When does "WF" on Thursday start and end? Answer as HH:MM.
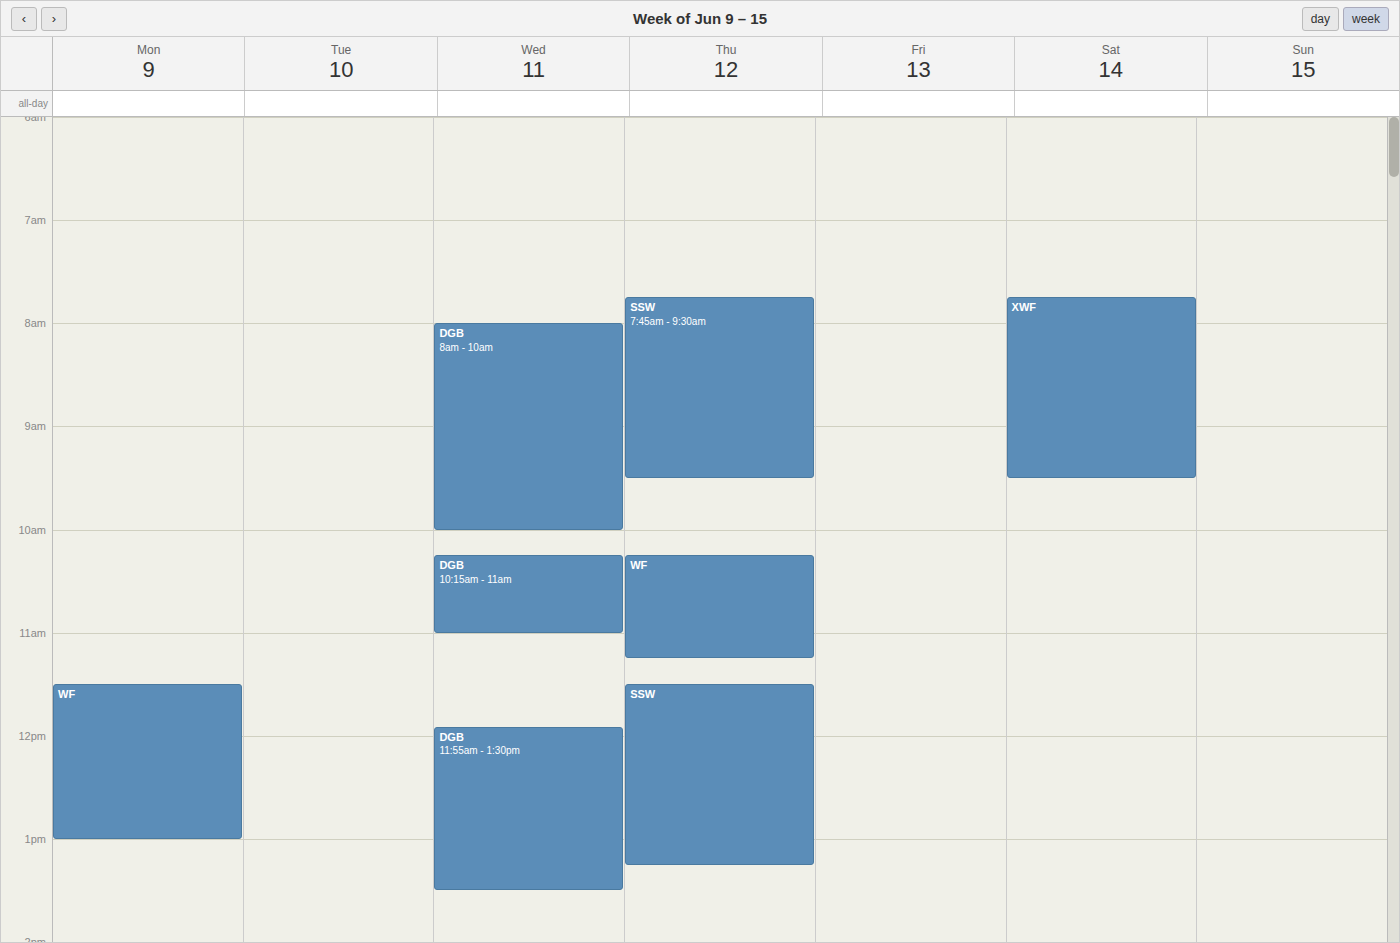
10:15 to 11:15